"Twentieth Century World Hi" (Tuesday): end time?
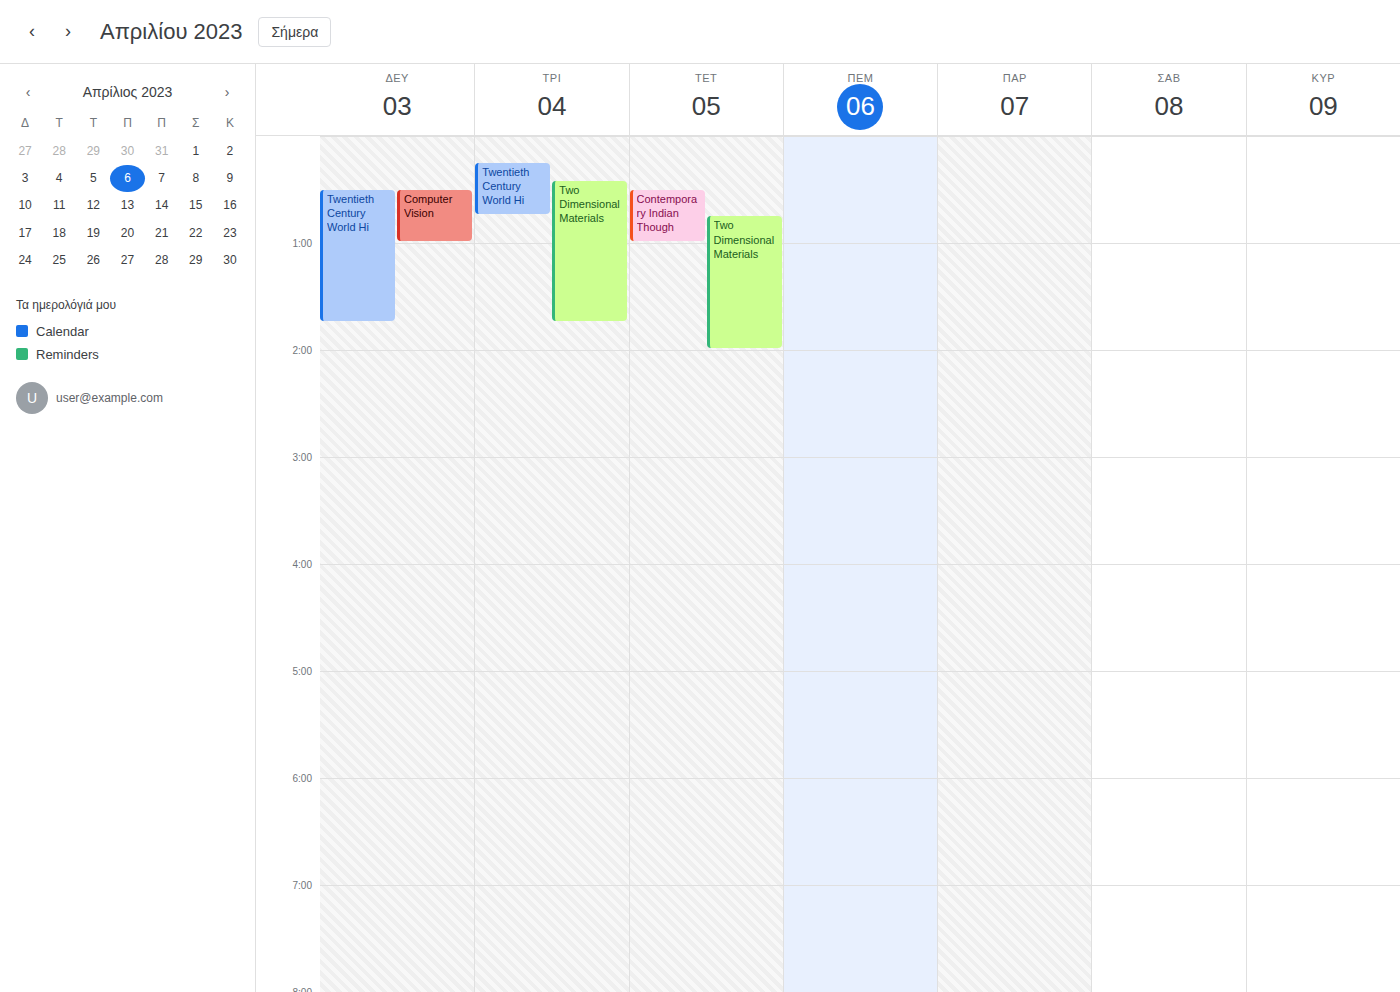
12:45 AM